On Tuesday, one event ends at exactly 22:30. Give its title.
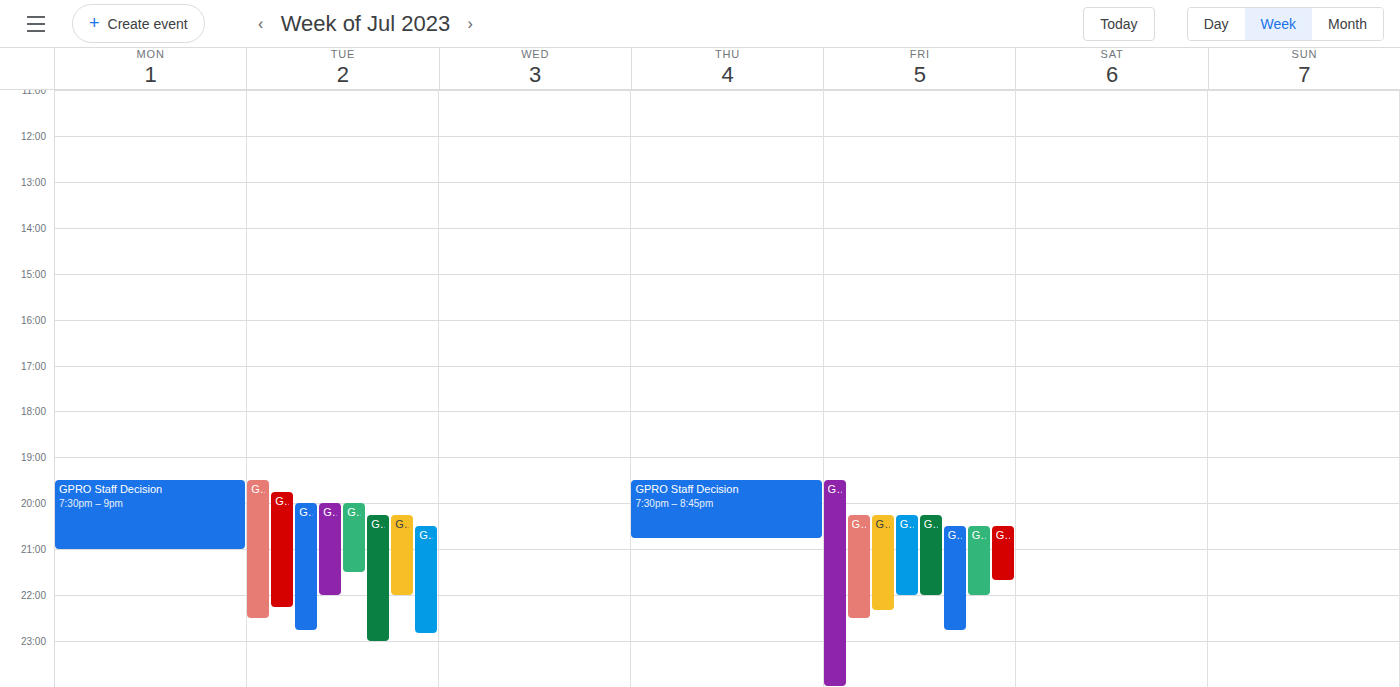
"GPRO Race #4 Imola"